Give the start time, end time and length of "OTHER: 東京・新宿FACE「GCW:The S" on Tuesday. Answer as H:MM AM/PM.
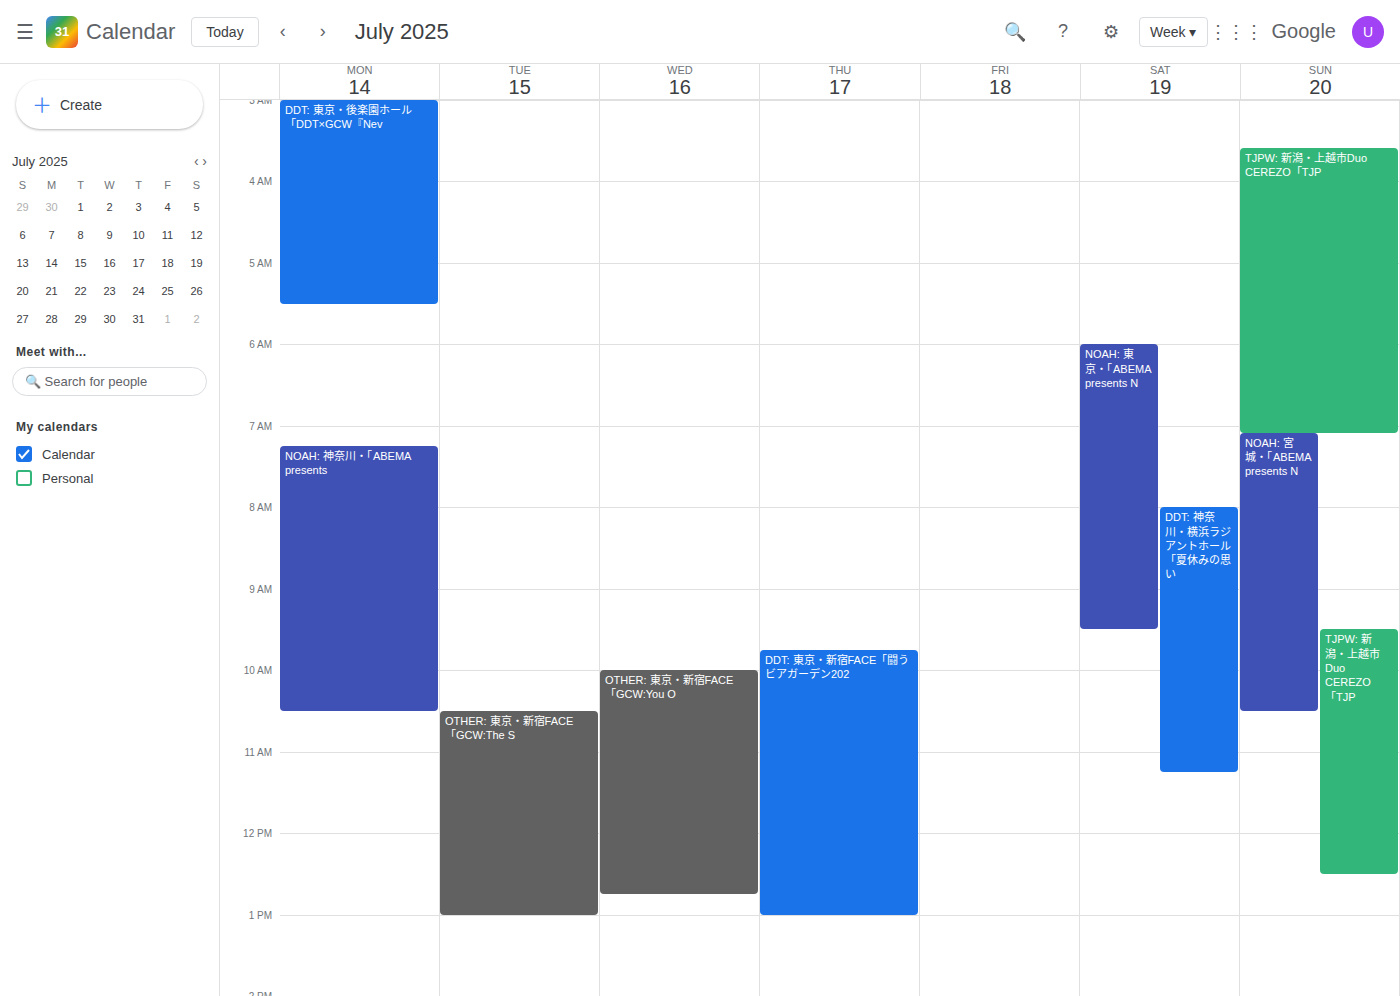
10:30 AM to 1:00 PM, 2 hours 30 minutes